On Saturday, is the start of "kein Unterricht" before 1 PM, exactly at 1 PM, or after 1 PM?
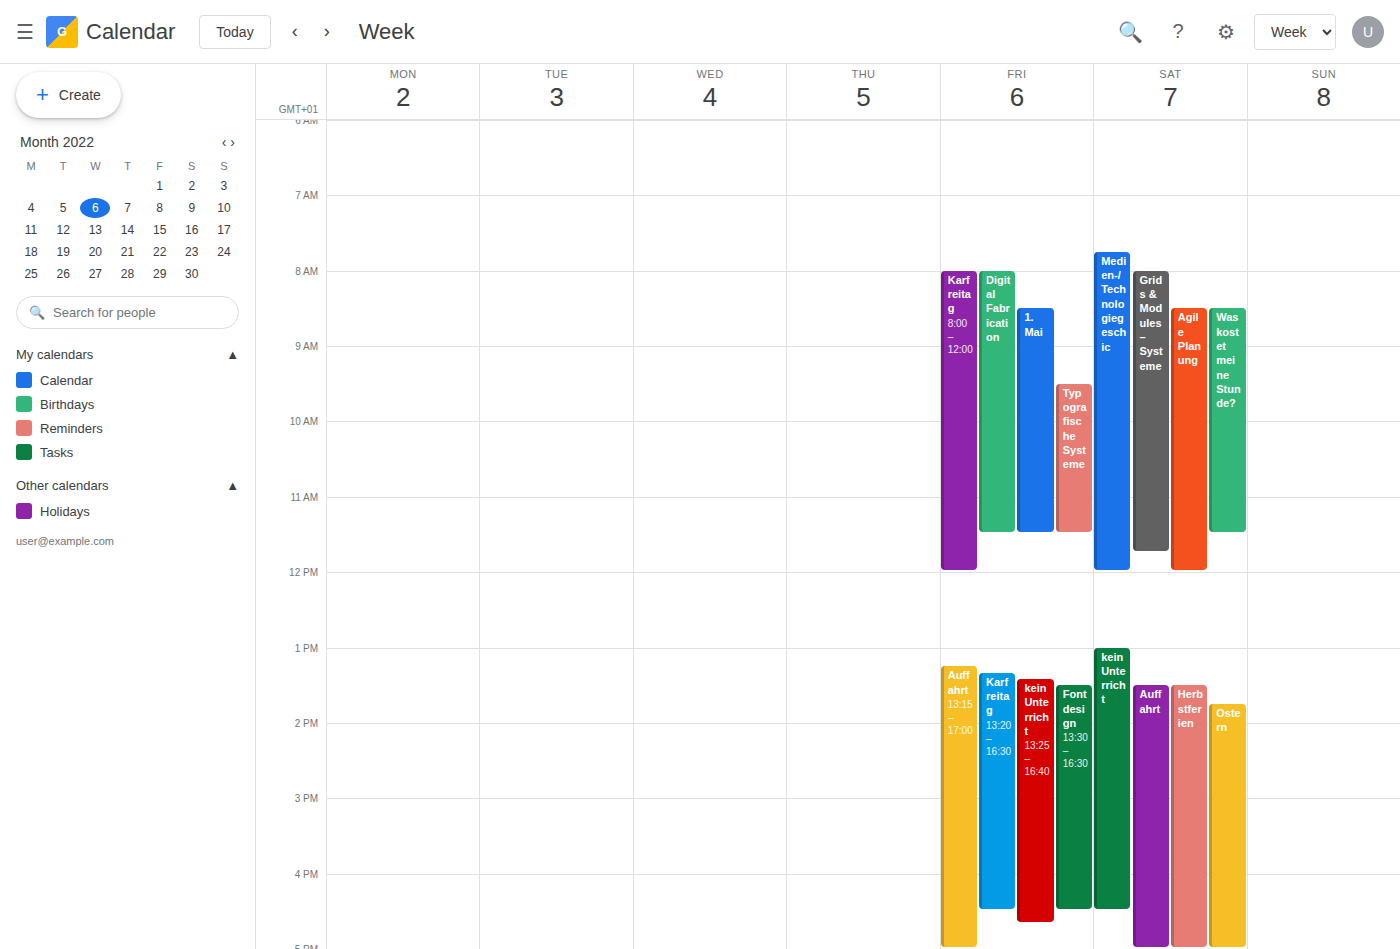
1:00 PM -- exactly at 1 PM, on the 1 PM line.